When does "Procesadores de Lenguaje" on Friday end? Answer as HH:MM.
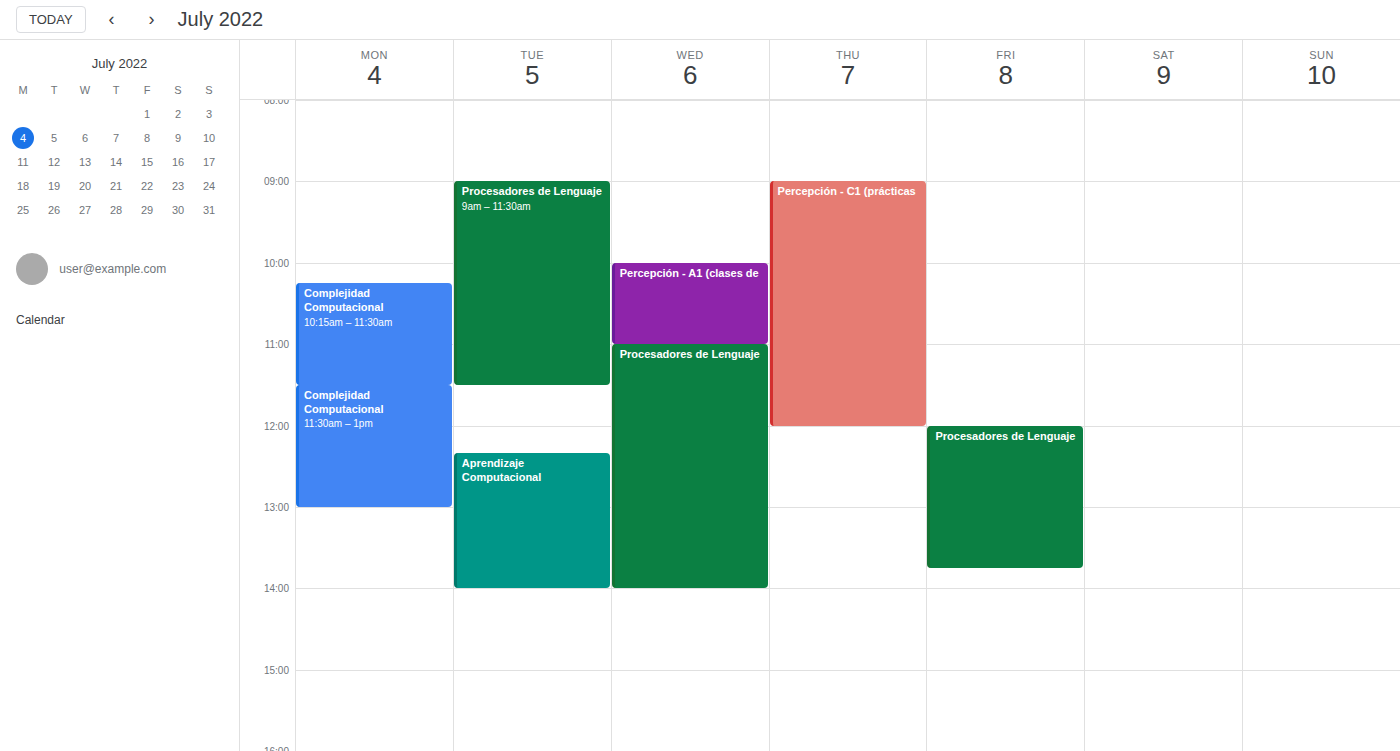
13:45